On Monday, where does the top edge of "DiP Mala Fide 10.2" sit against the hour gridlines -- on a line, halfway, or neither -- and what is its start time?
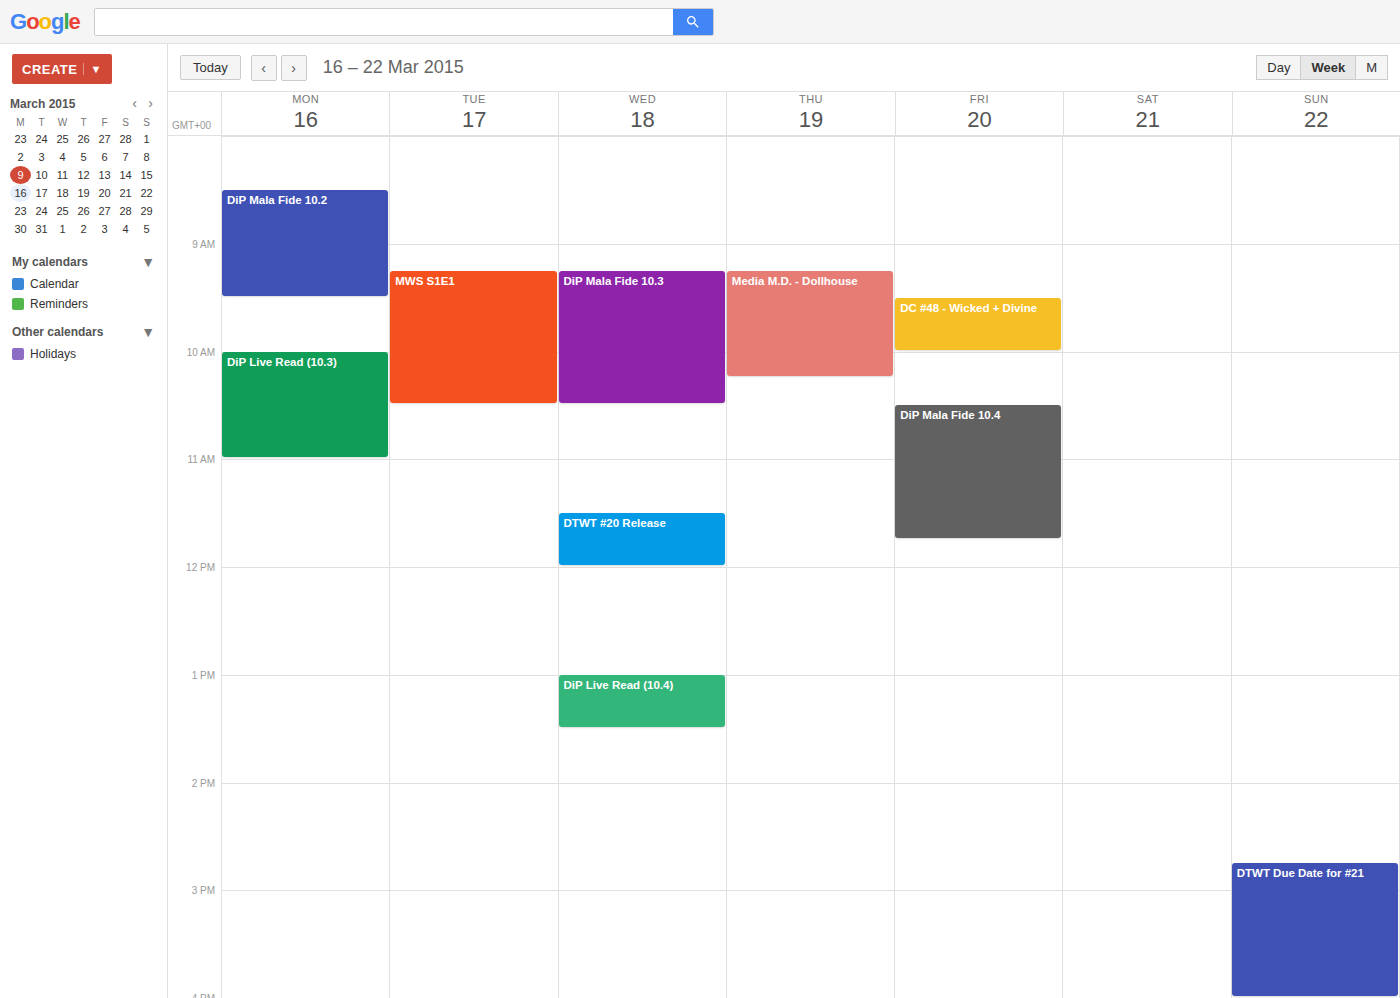
08:30 -- halfway between the 08:00 and 09:00 lines.